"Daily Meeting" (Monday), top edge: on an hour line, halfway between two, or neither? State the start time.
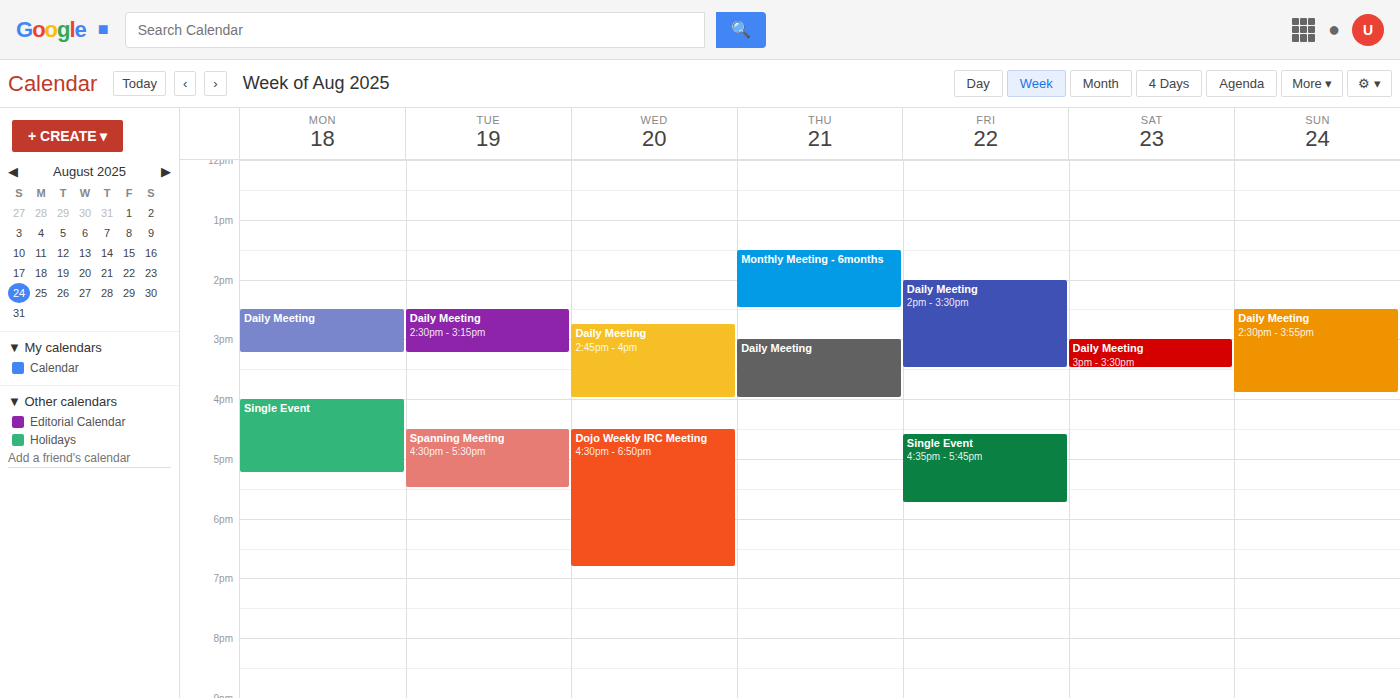
2:30 PM -- halfway between the 2 PM and 3 PM lines.